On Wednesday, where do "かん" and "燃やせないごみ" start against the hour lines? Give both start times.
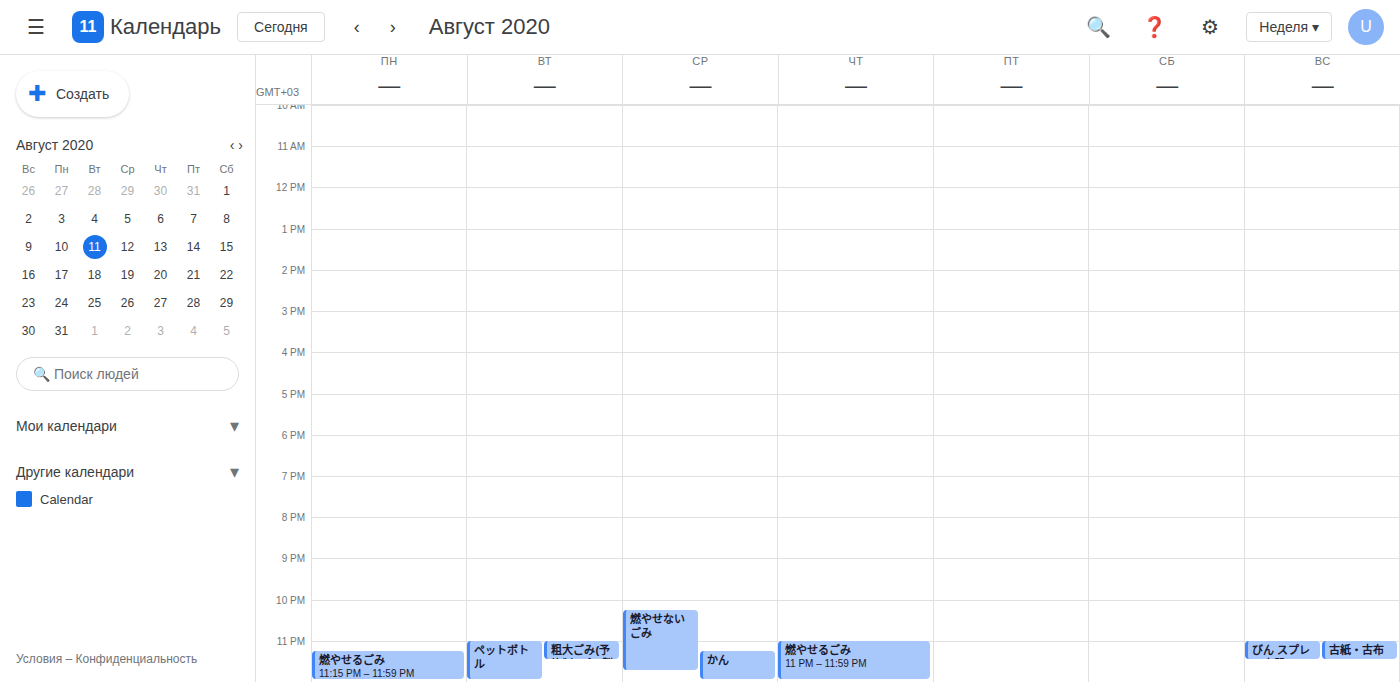
"かん": 11:15 PM, neither: a quarter of the way from the 11 PM line to the 12 AM line. "燃やせないごみ": 10:15 PM, neither: a quarter of the way from the 10 PM line to the 11 PM line.